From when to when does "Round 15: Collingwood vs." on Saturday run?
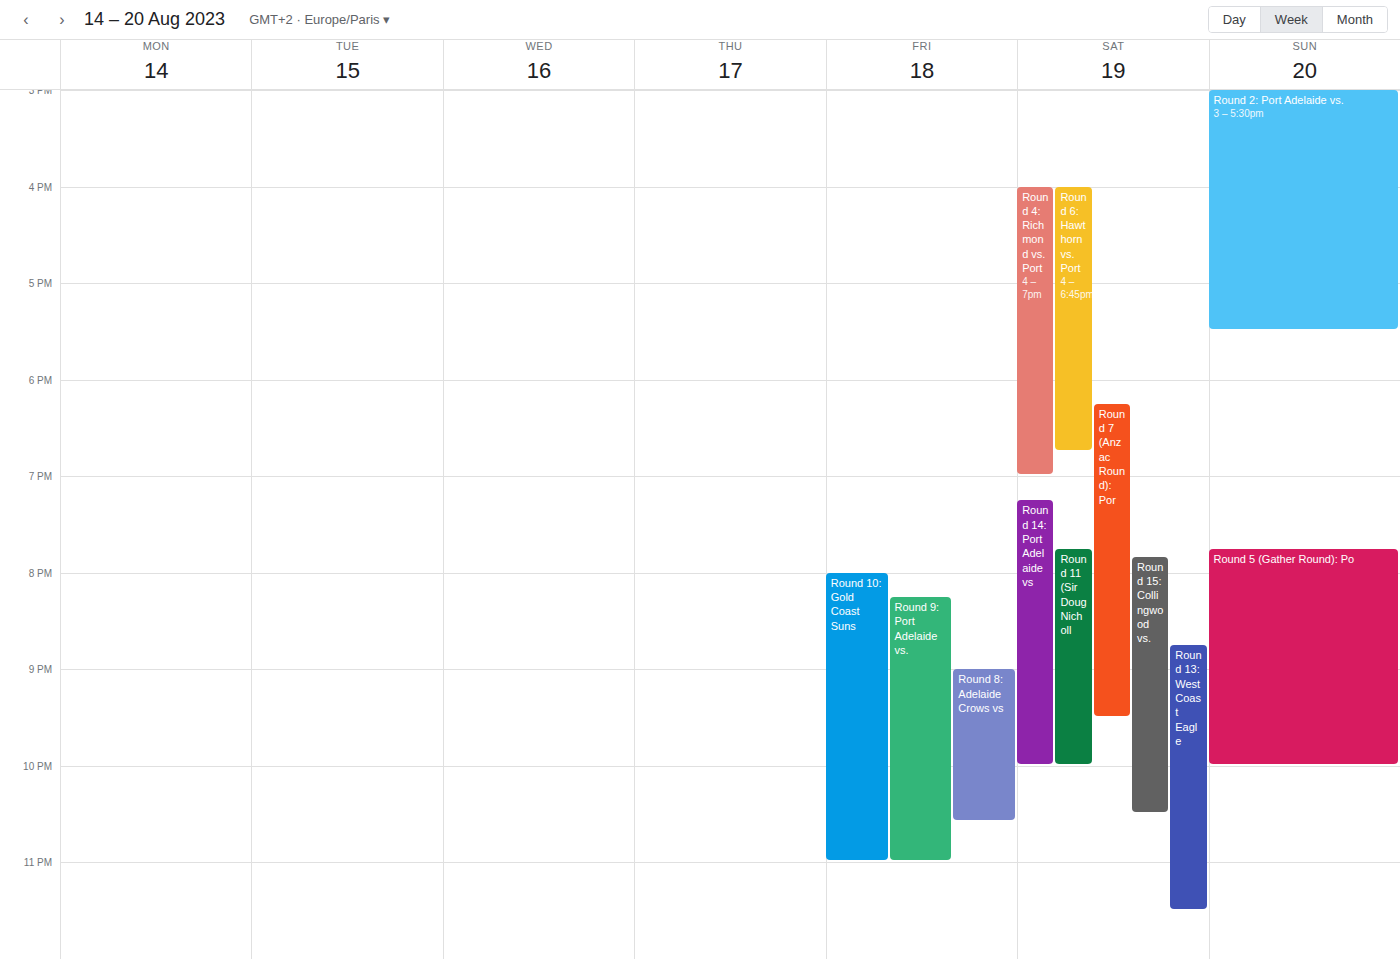
7:50 PM to 10:30 PM